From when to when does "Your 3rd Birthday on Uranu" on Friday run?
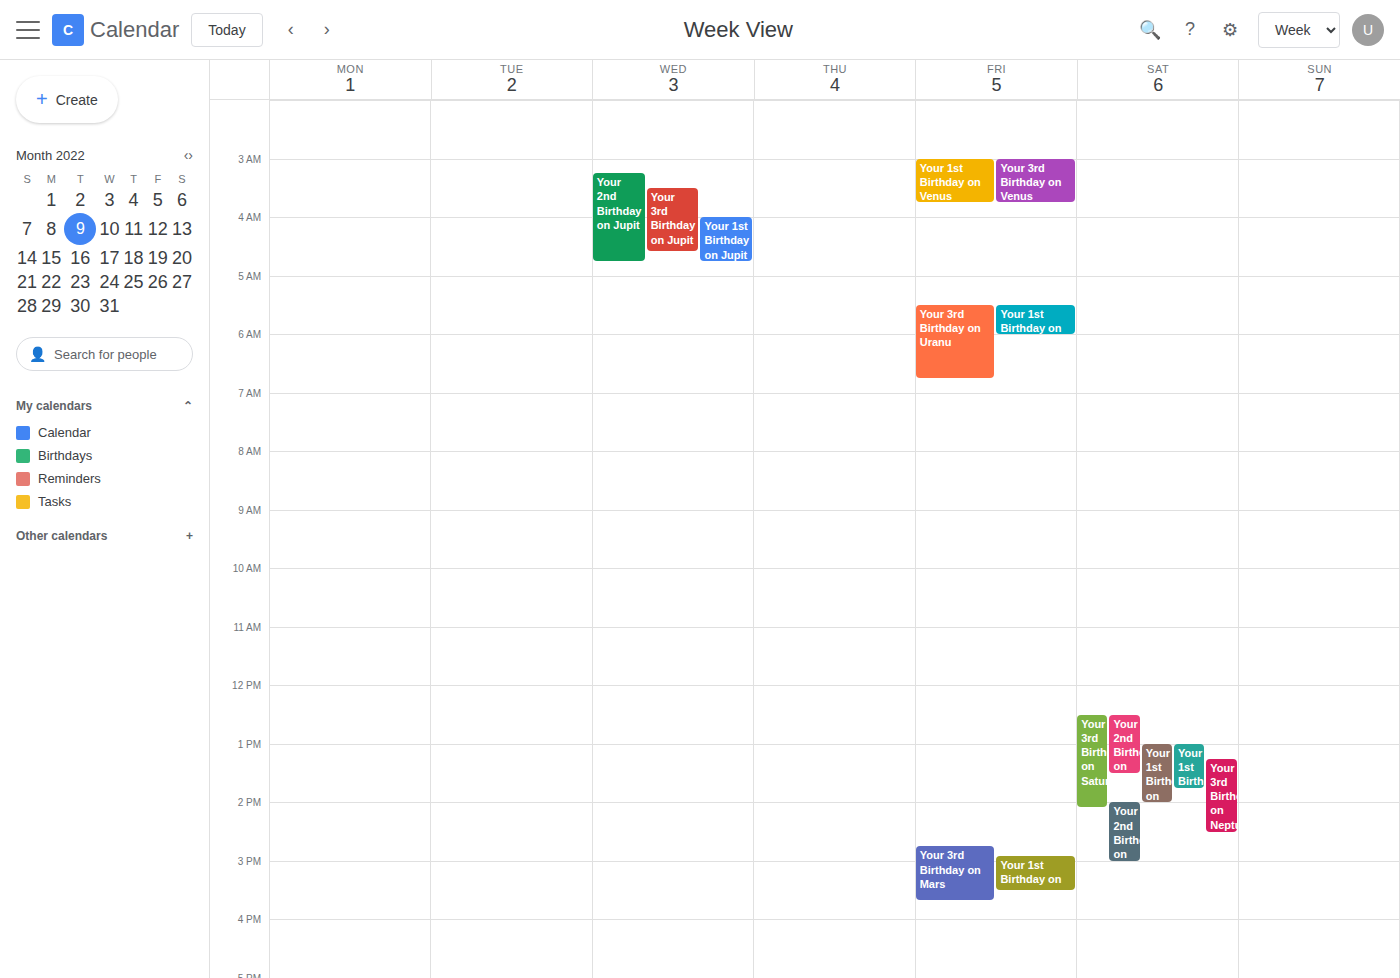
05:30 to 06:45